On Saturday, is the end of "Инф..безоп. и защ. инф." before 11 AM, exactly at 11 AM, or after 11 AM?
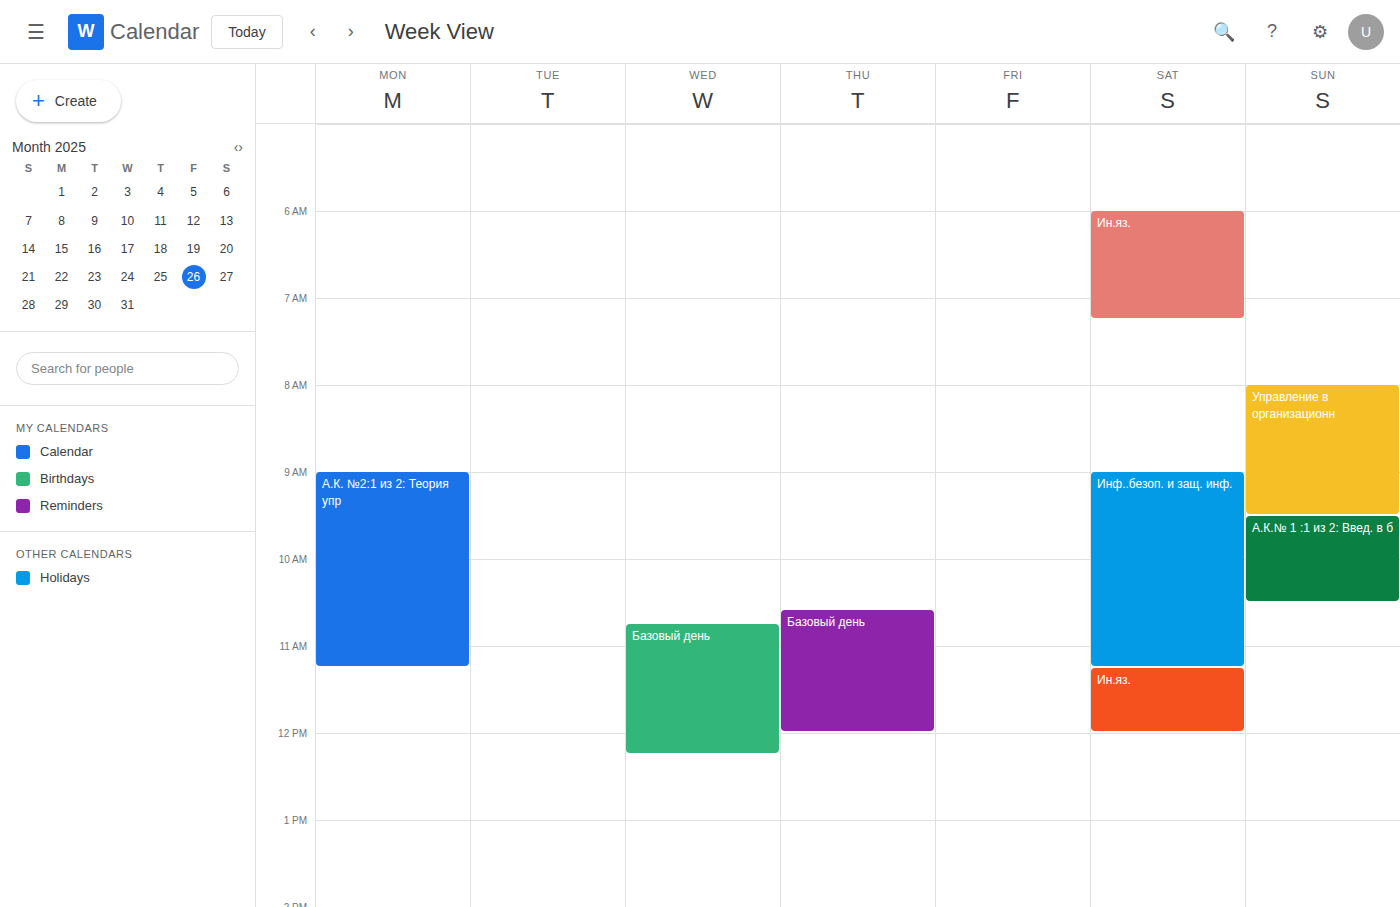
11:15 AM -- after 11 AM, 15 minutes below the 11 AM line.